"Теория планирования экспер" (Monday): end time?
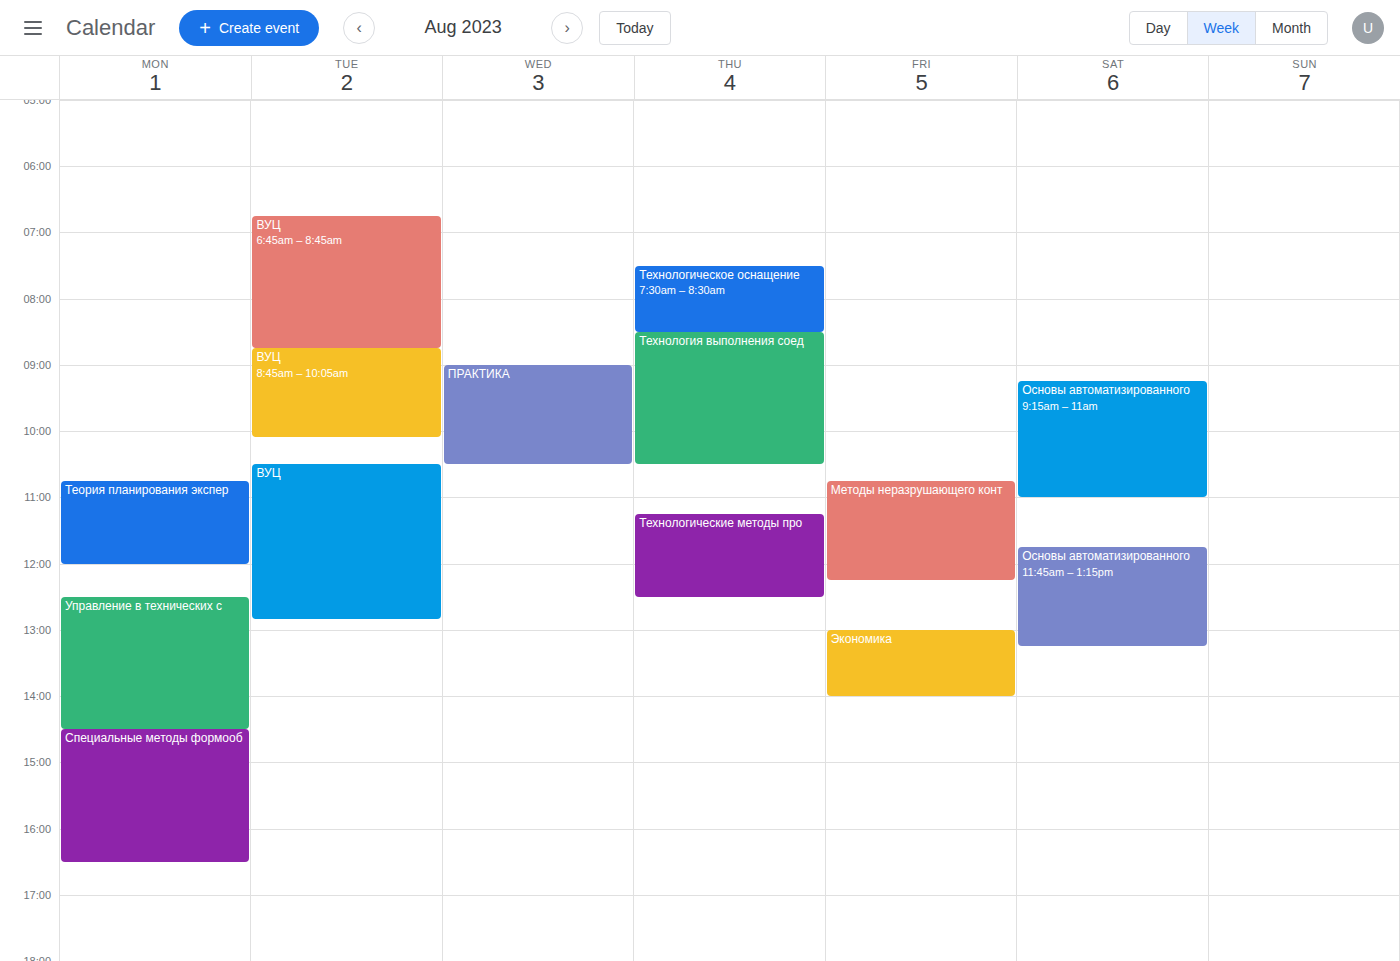
12:00 PM